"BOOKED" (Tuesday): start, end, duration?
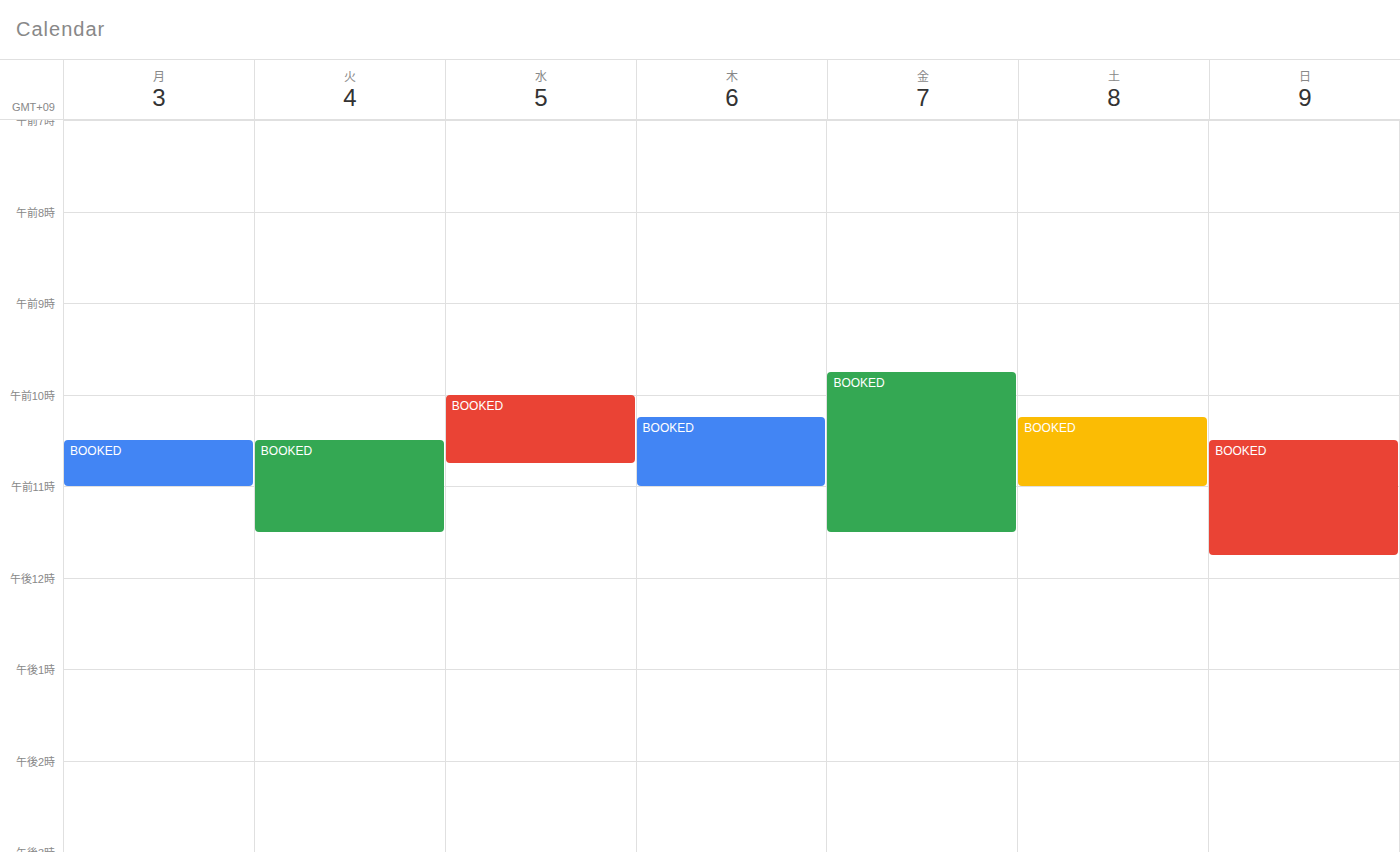
10:30 AM to 11:30 AM, 1 hour